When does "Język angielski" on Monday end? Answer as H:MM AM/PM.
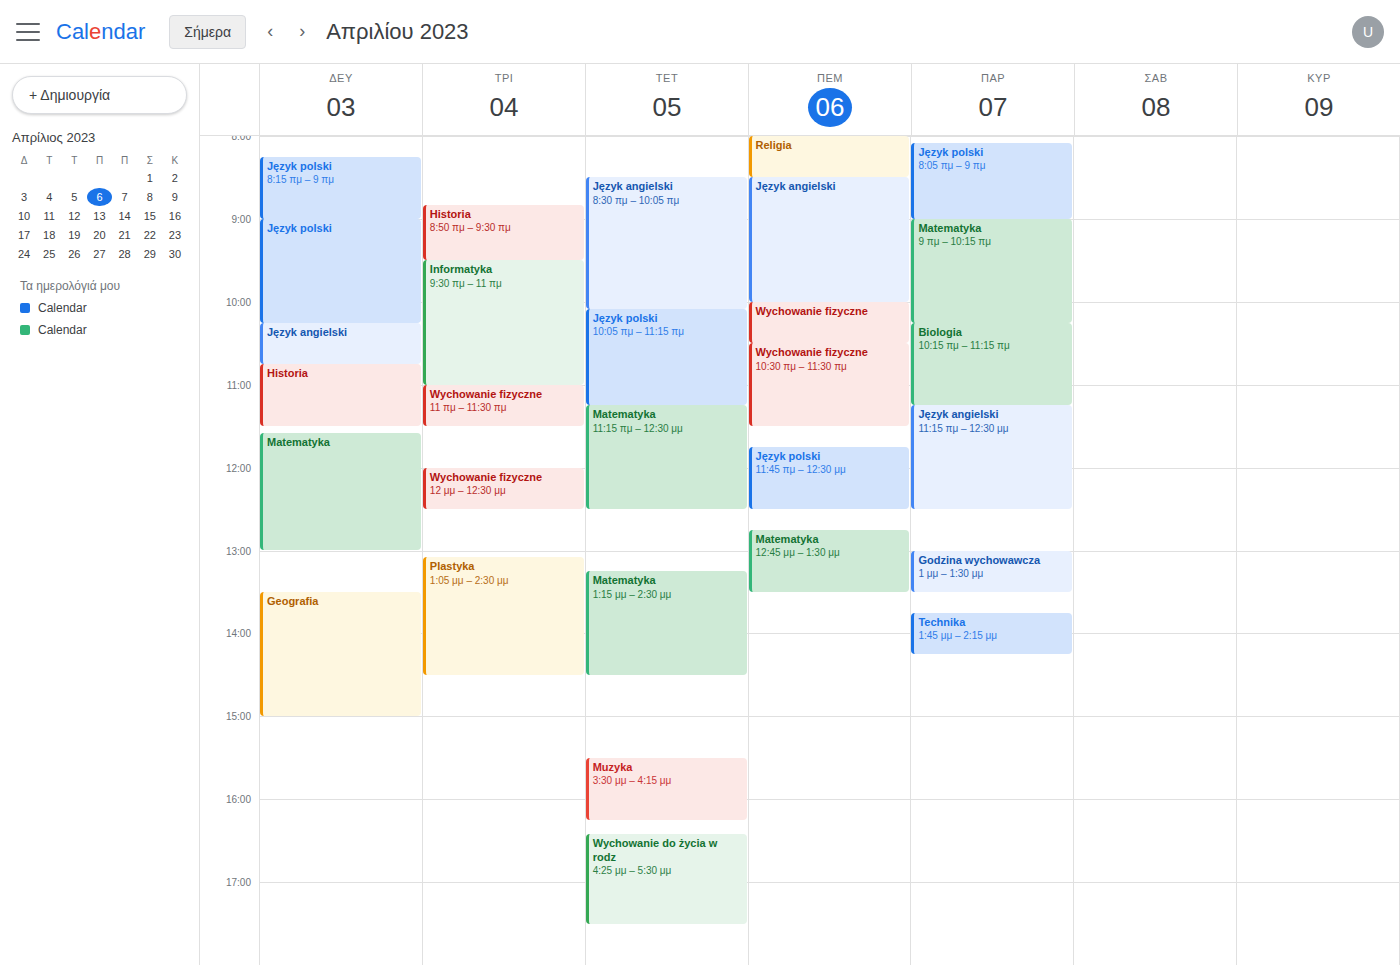
10:45 AM